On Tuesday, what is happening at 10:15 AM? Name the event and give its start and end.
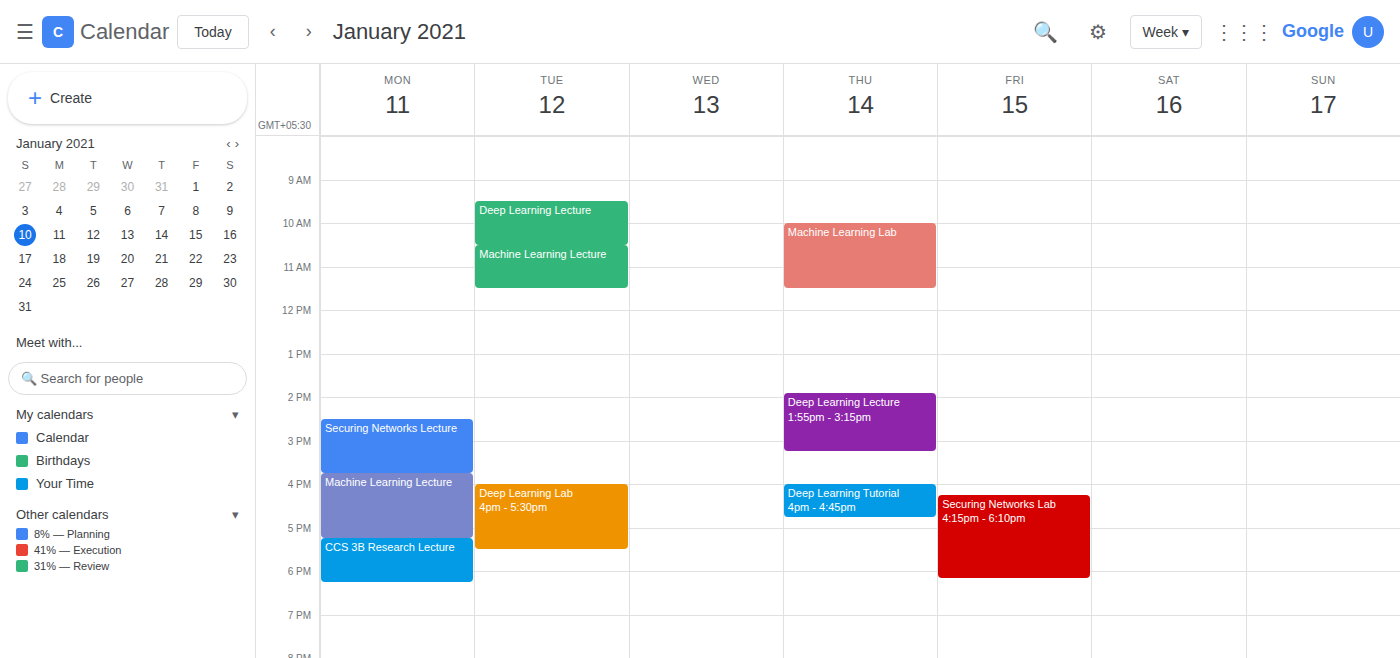
"Deep Learning Lecture", 9:30 AM to 10:30 AM